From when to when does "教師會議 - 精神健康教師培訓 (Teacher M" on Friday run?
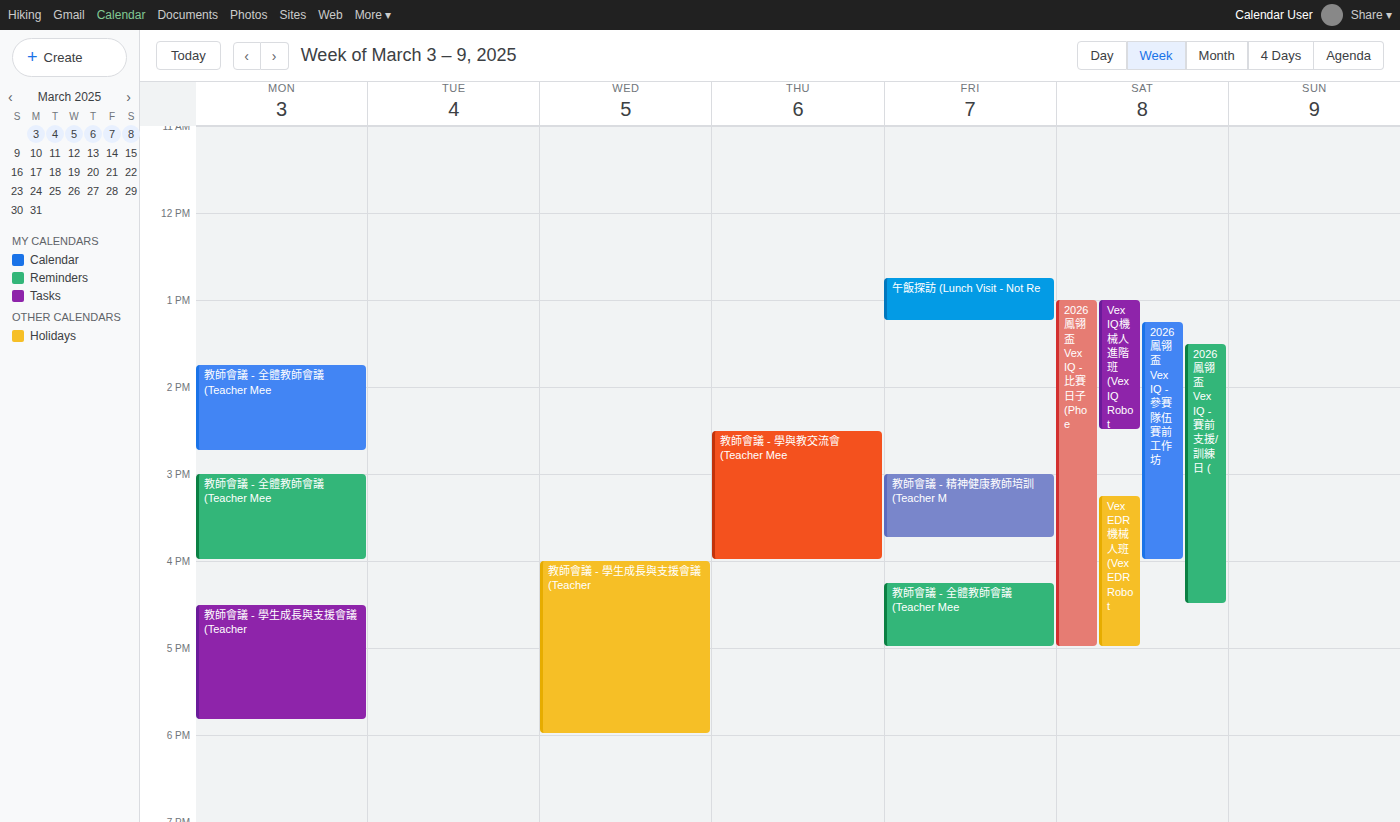
3:00 PM to 3:45 PM